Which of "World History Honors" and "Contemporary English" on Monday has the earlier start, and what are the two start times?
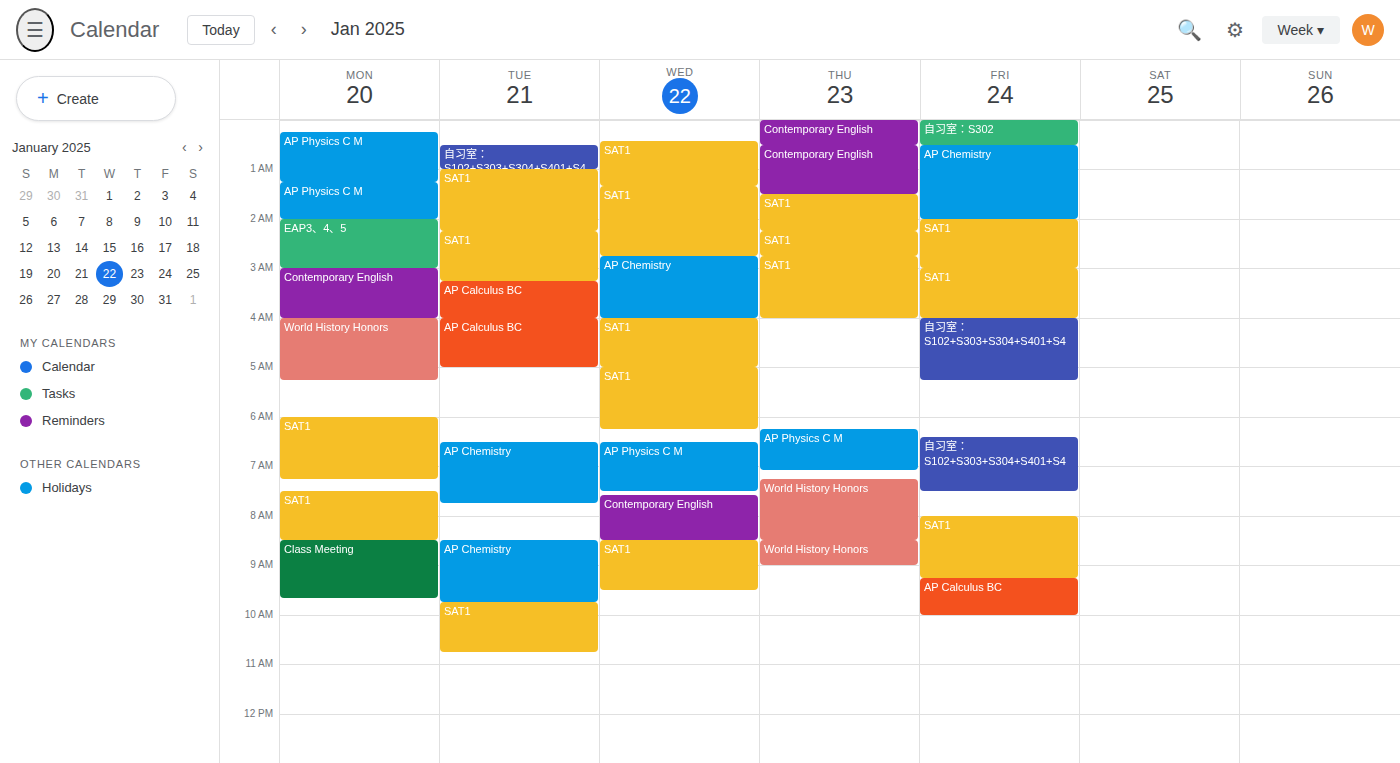
"Contemporary English" 3:00 AM; "World History Honors" 4:00 AM.